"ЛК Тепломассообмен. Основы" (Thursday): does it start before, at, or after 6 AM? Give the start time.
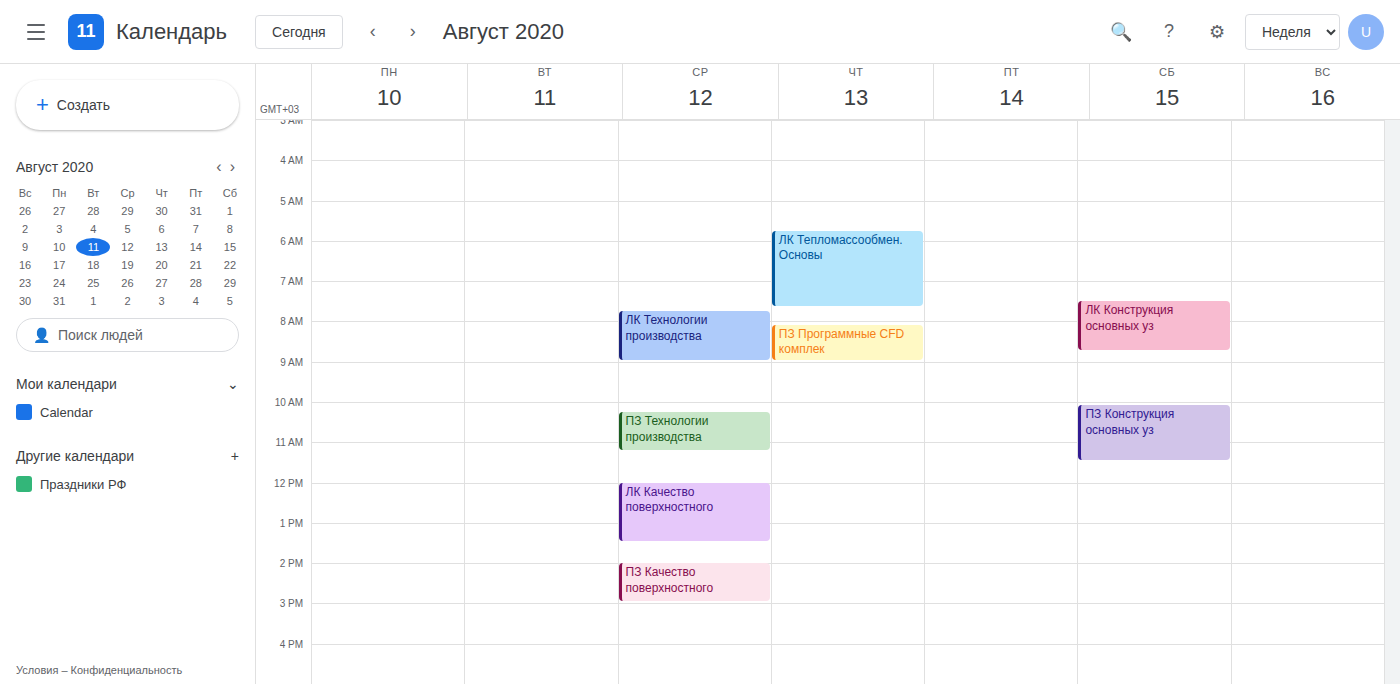
5:45 AM -- before 6 AM, 15 minutes above the 6 AM line.